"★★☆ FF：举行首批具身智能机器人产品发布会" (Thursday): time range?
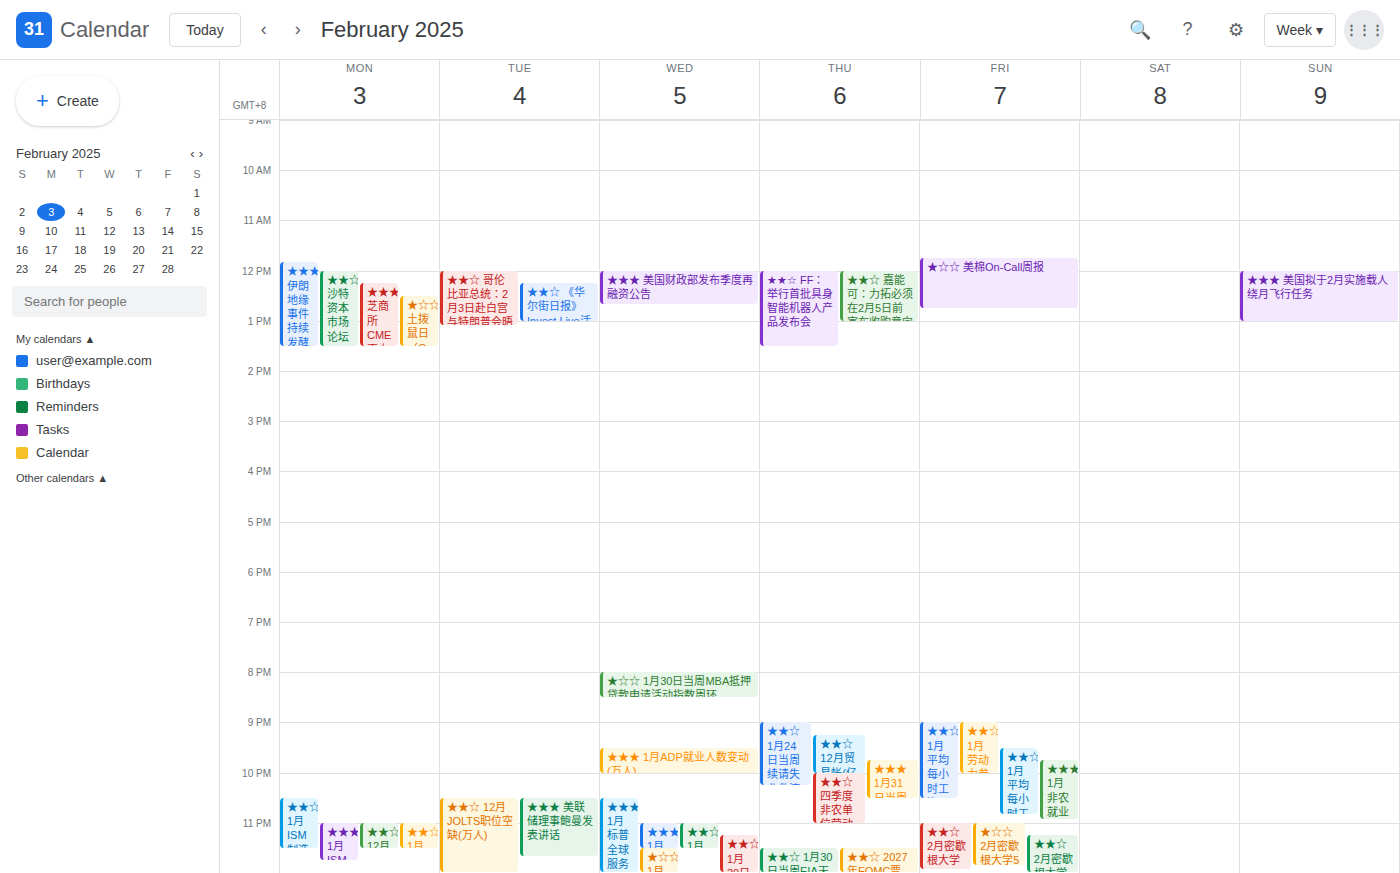
12:00 PM to 1:30 PM